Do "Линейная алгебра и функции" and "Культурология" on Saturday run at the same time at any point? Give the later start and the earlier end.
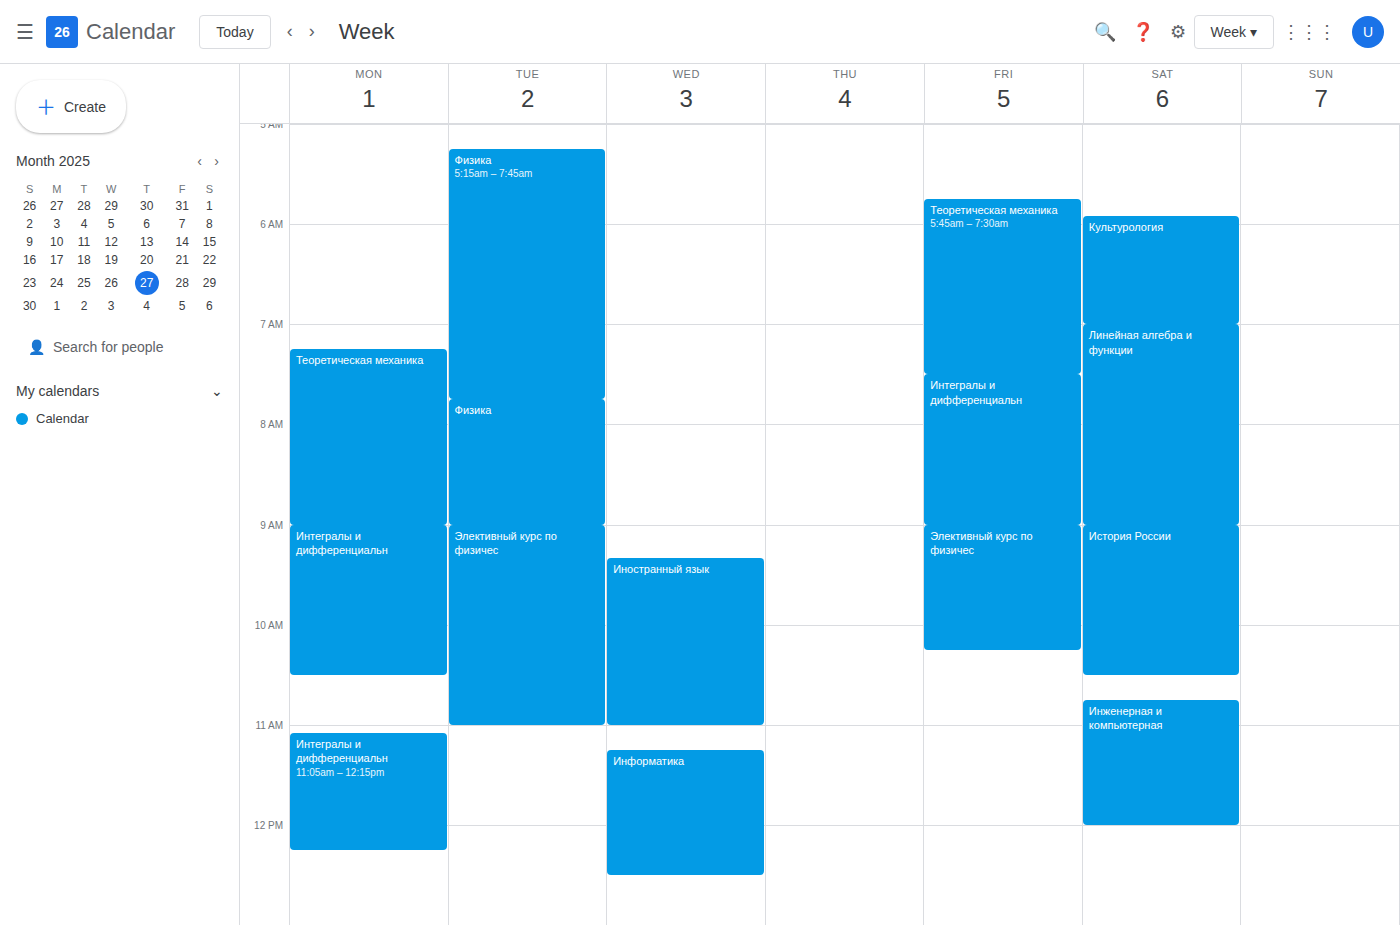
"Культурология" ends at 7:00 AM, exactly when "Линейная алгебра и функции" starts -- they touch but do not overlap.